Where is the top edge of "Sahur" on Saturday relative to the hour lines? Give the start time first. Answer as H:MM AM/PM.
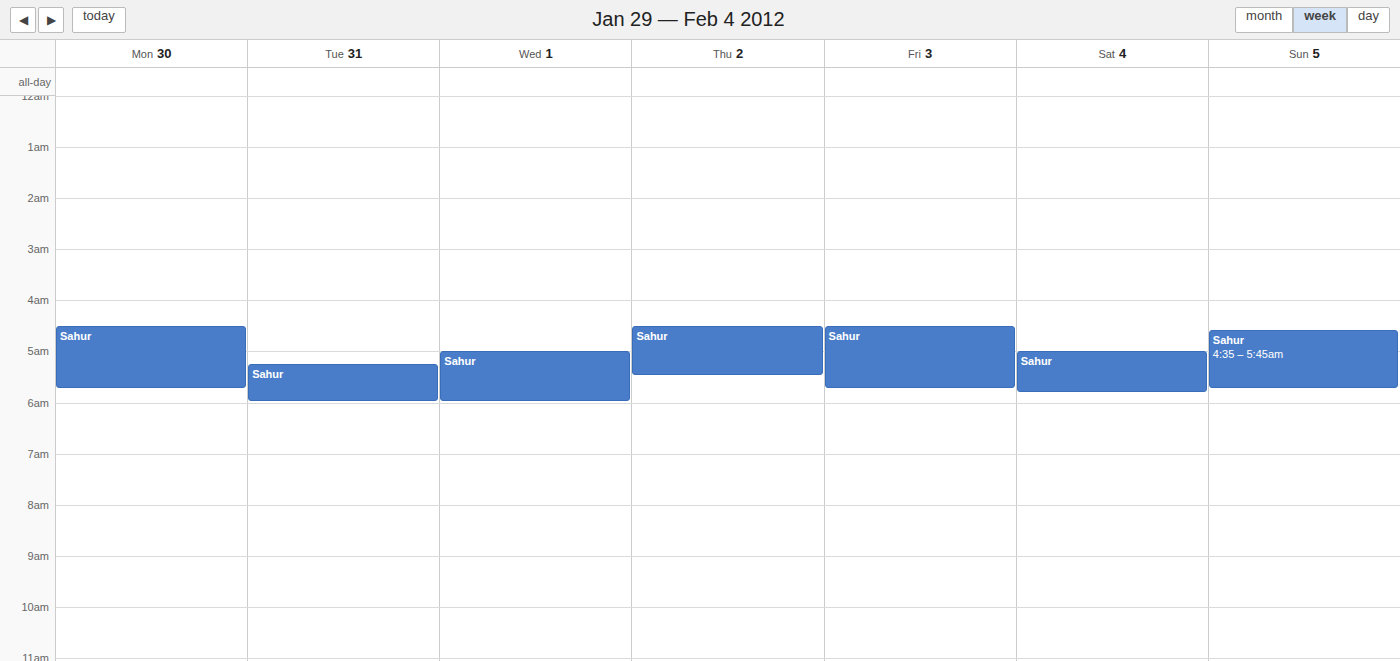
5:00 AM -- exactly on the 5 AM line.